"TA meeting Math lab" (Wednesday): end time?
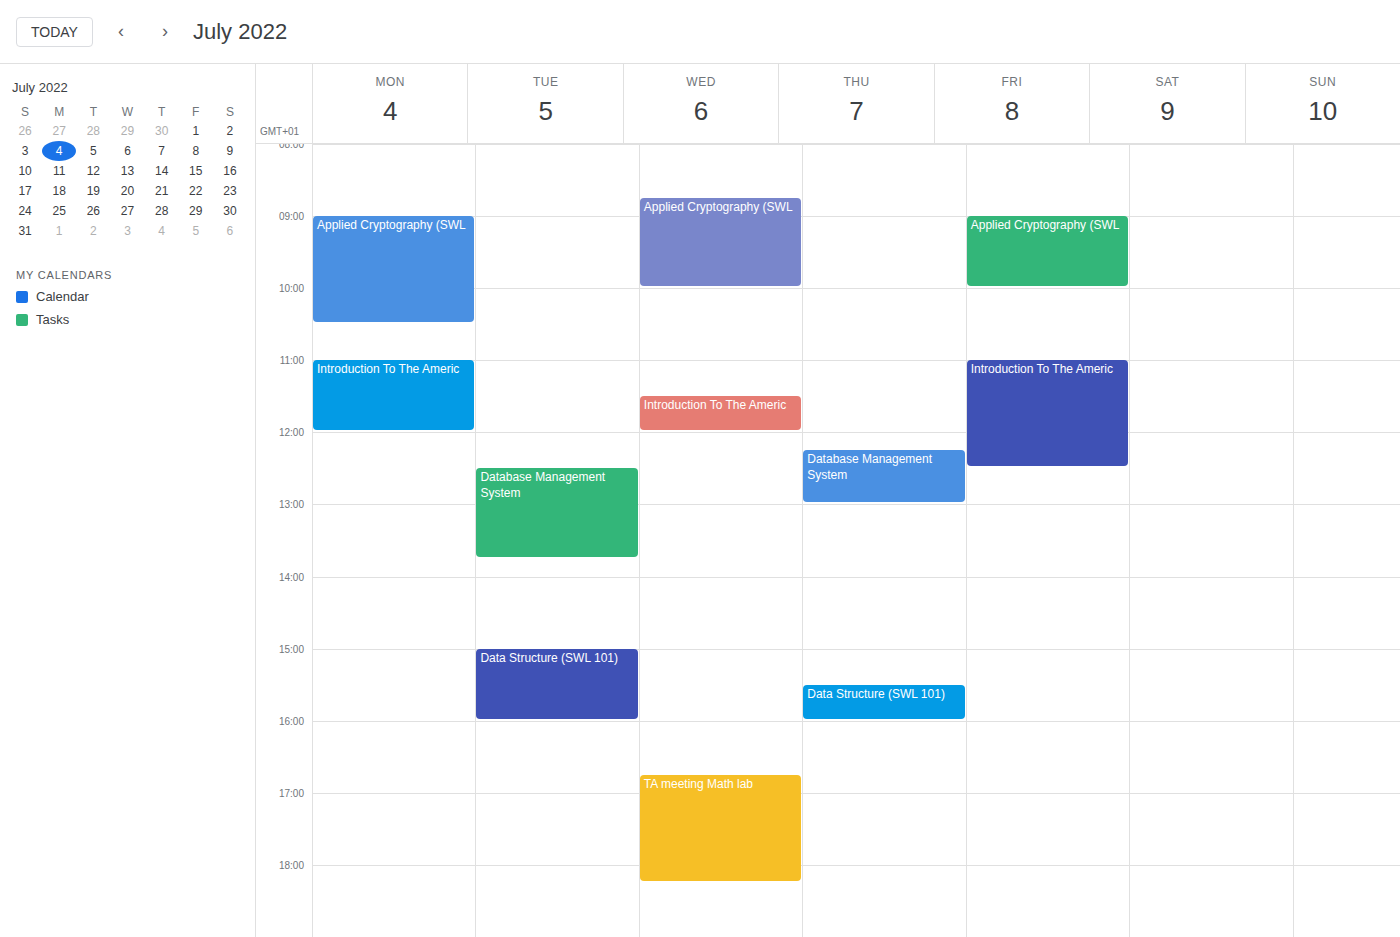
6:15 PM